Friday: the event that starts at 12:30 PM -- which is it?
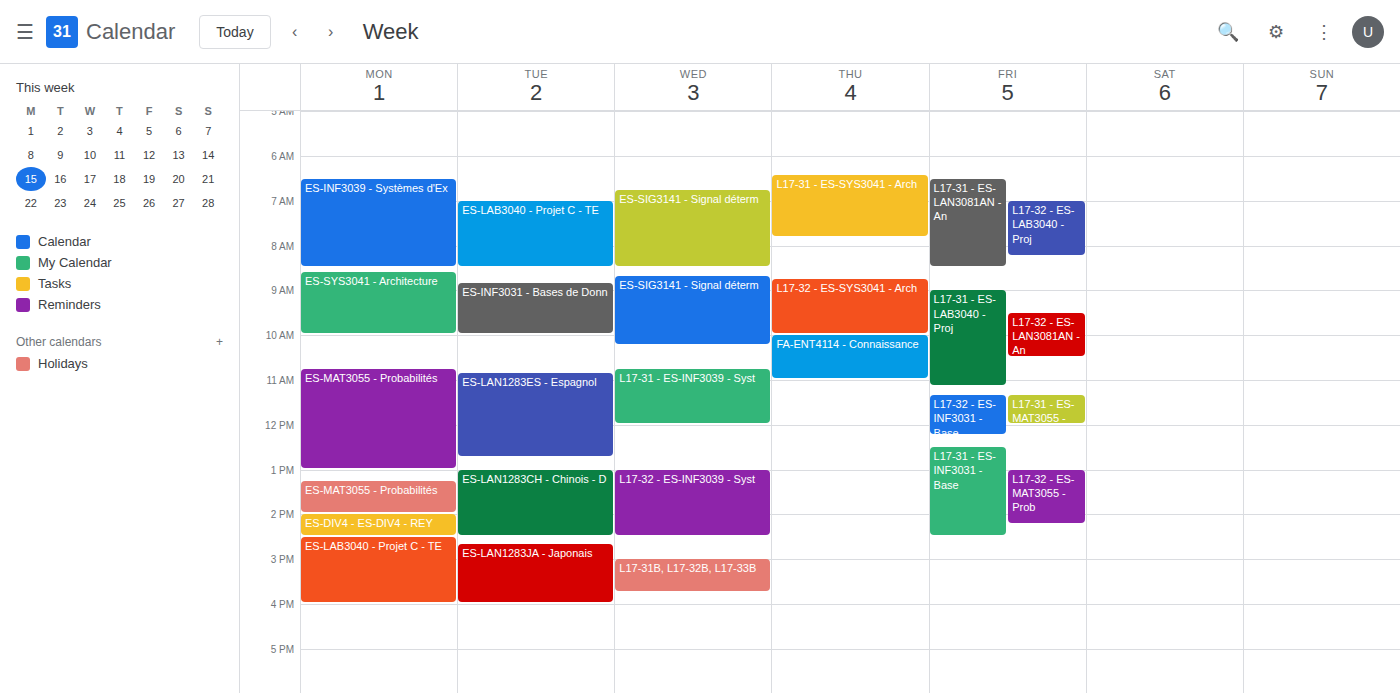
"L17-31 - ES-INF3031 - Base"